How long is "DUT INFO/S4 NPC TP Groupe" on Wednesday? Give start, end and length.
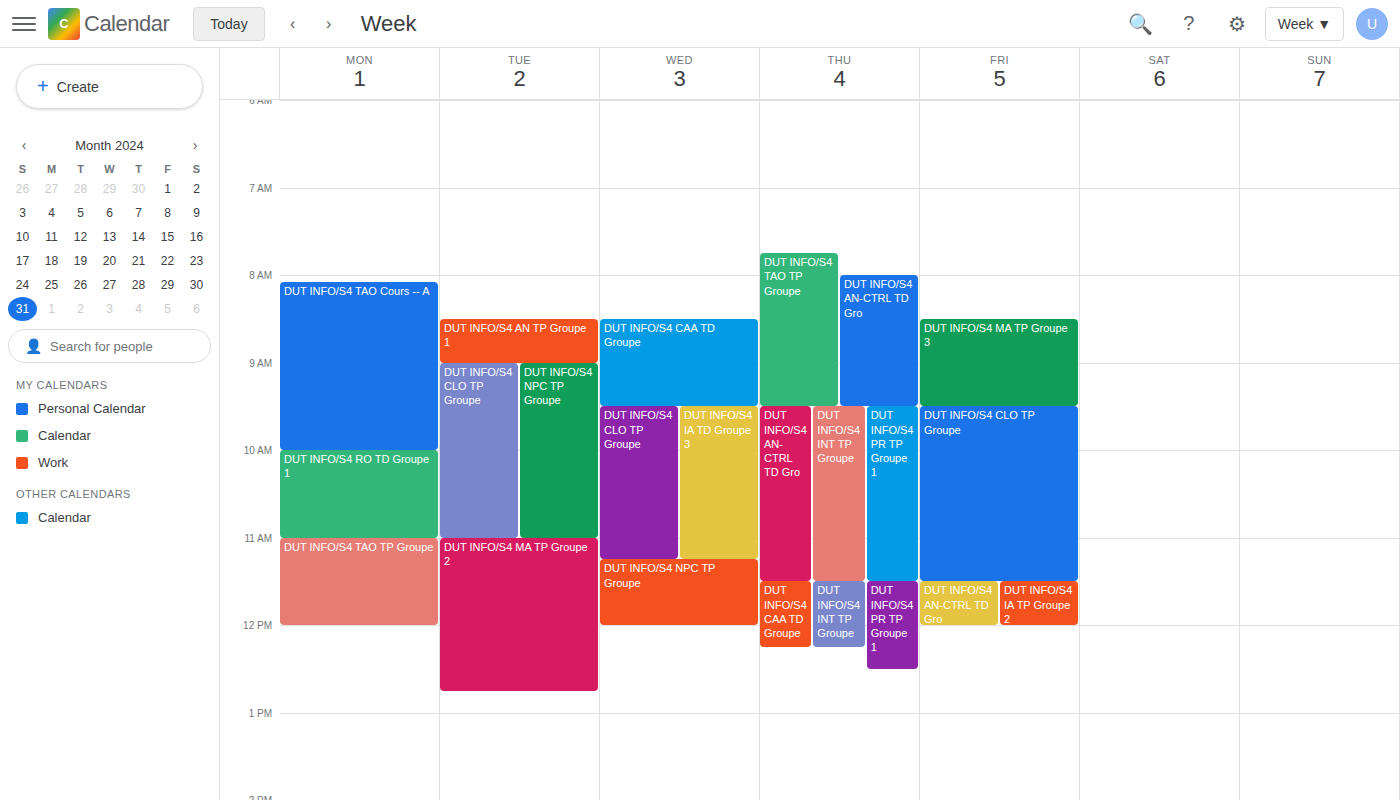
11:15 AM to 12:00 PM, 45 minutes